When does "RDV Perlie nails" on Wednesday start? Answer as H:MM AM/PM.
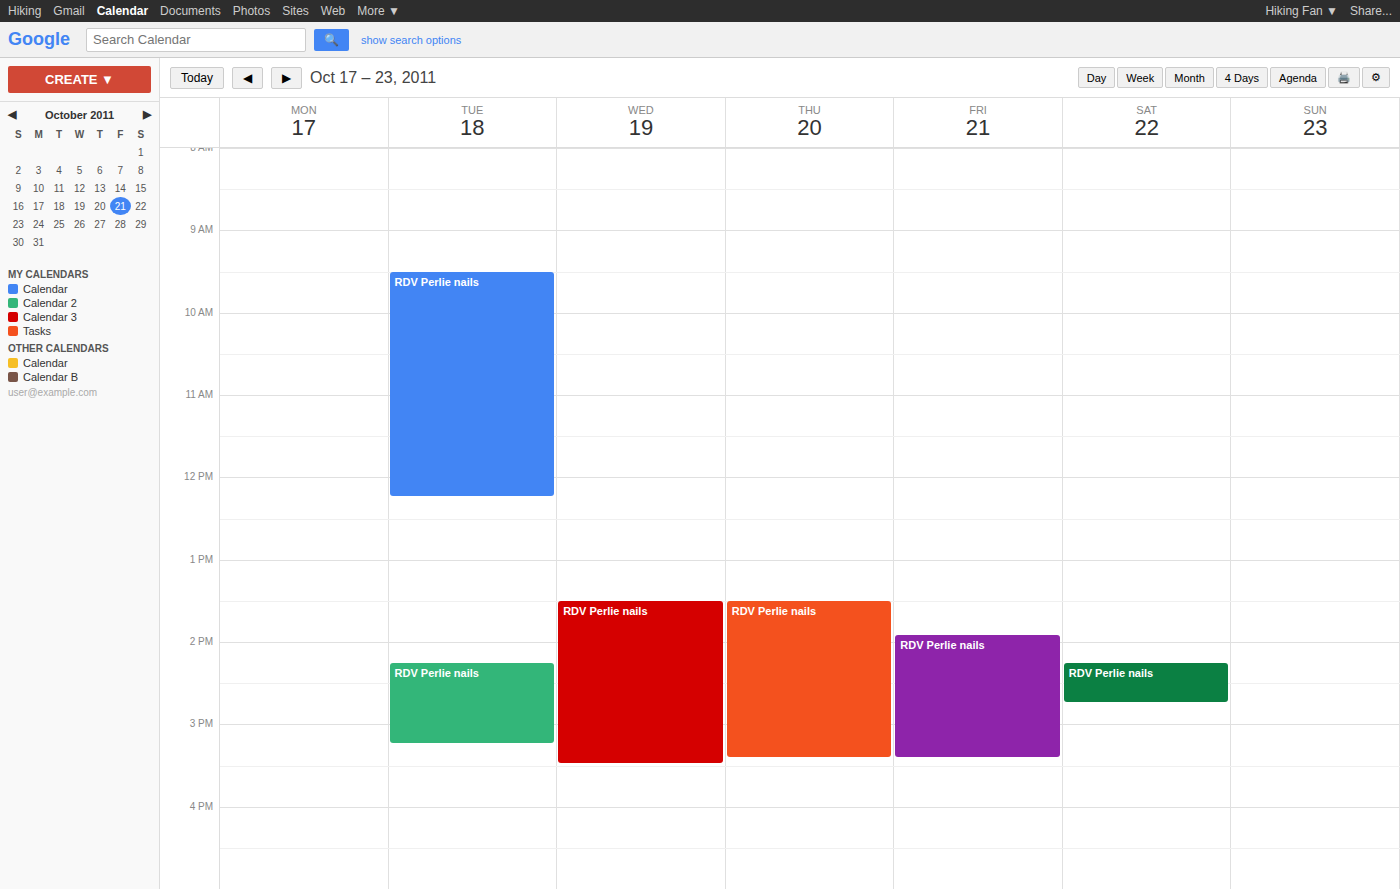
1:30 PM